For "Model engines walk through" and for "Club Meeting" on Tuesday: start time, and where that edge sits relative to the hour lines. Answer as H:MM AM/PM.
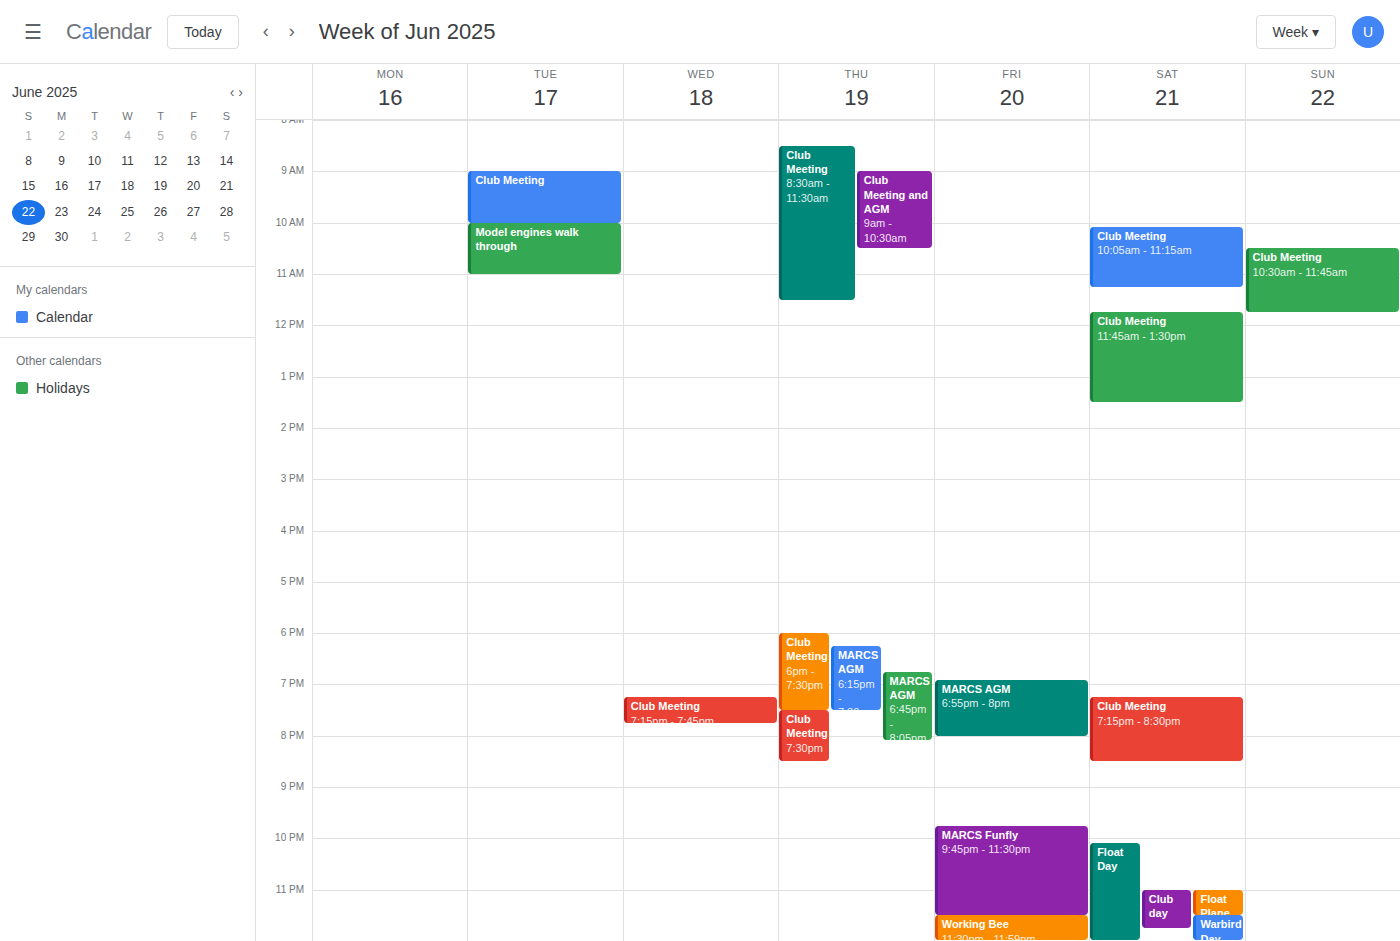
"Model engines walk through": 10:00 AM, exactly on the 10 AM line. "Club Meeting": 9:00 AM, exactly on the 9 AM line.